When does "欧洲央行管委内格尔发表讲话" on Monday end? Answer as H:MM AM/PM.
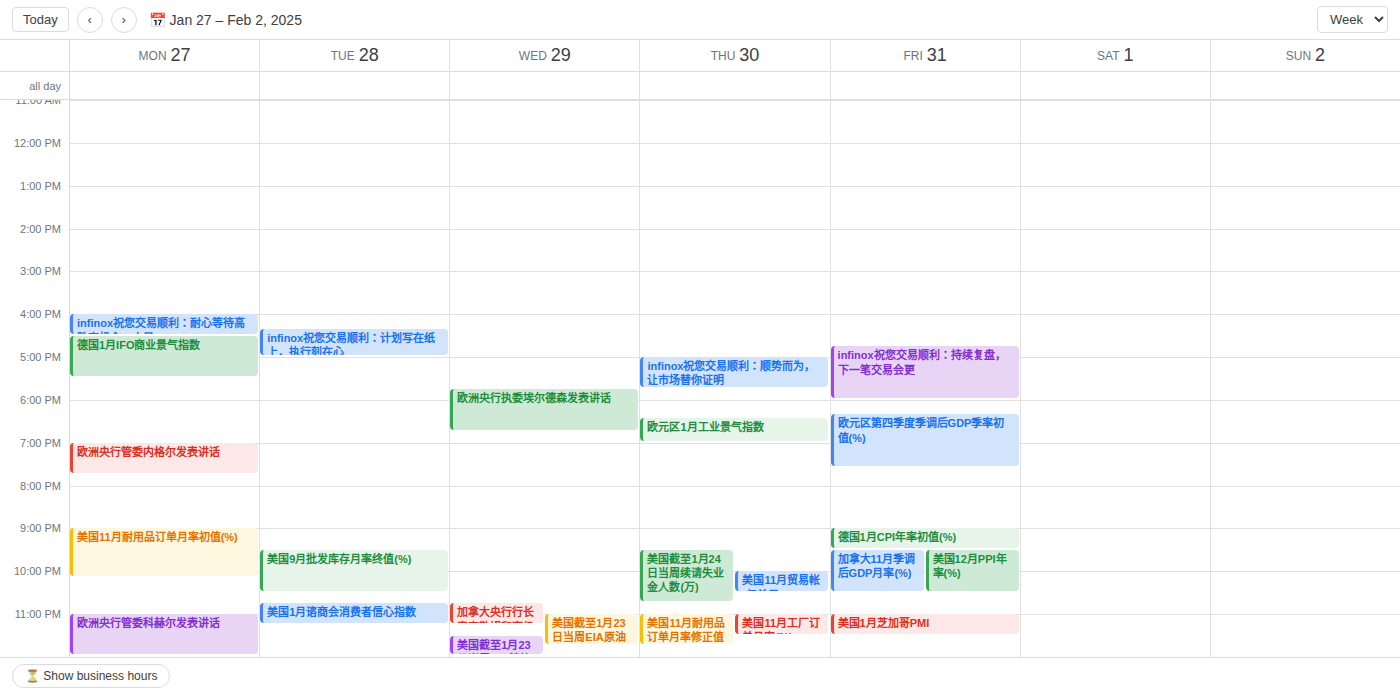
7:45 PM